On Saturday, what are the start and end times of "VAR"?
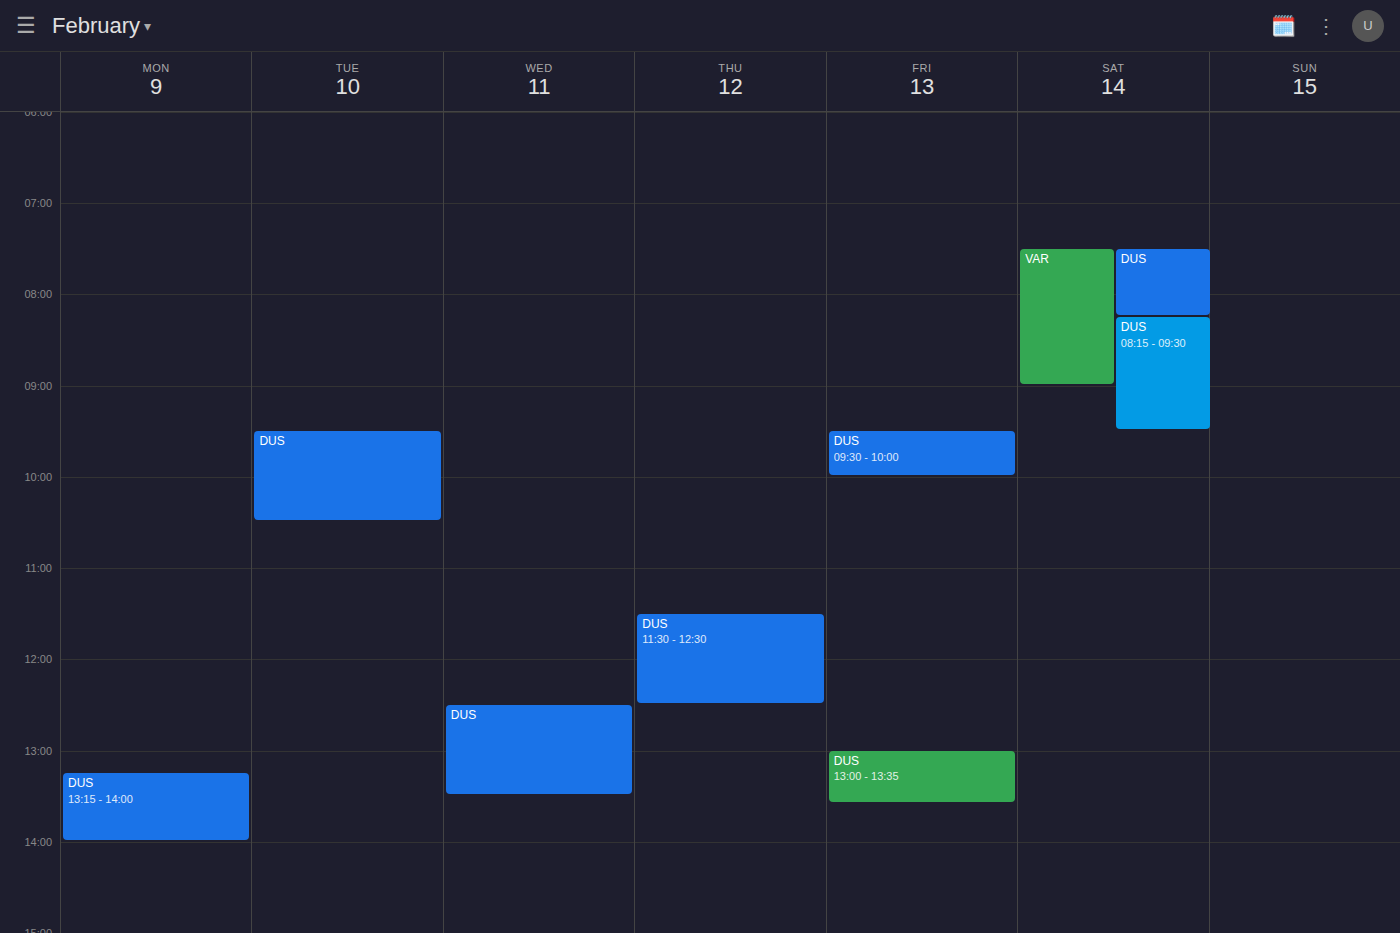
7:30 AM to 9:00 AM